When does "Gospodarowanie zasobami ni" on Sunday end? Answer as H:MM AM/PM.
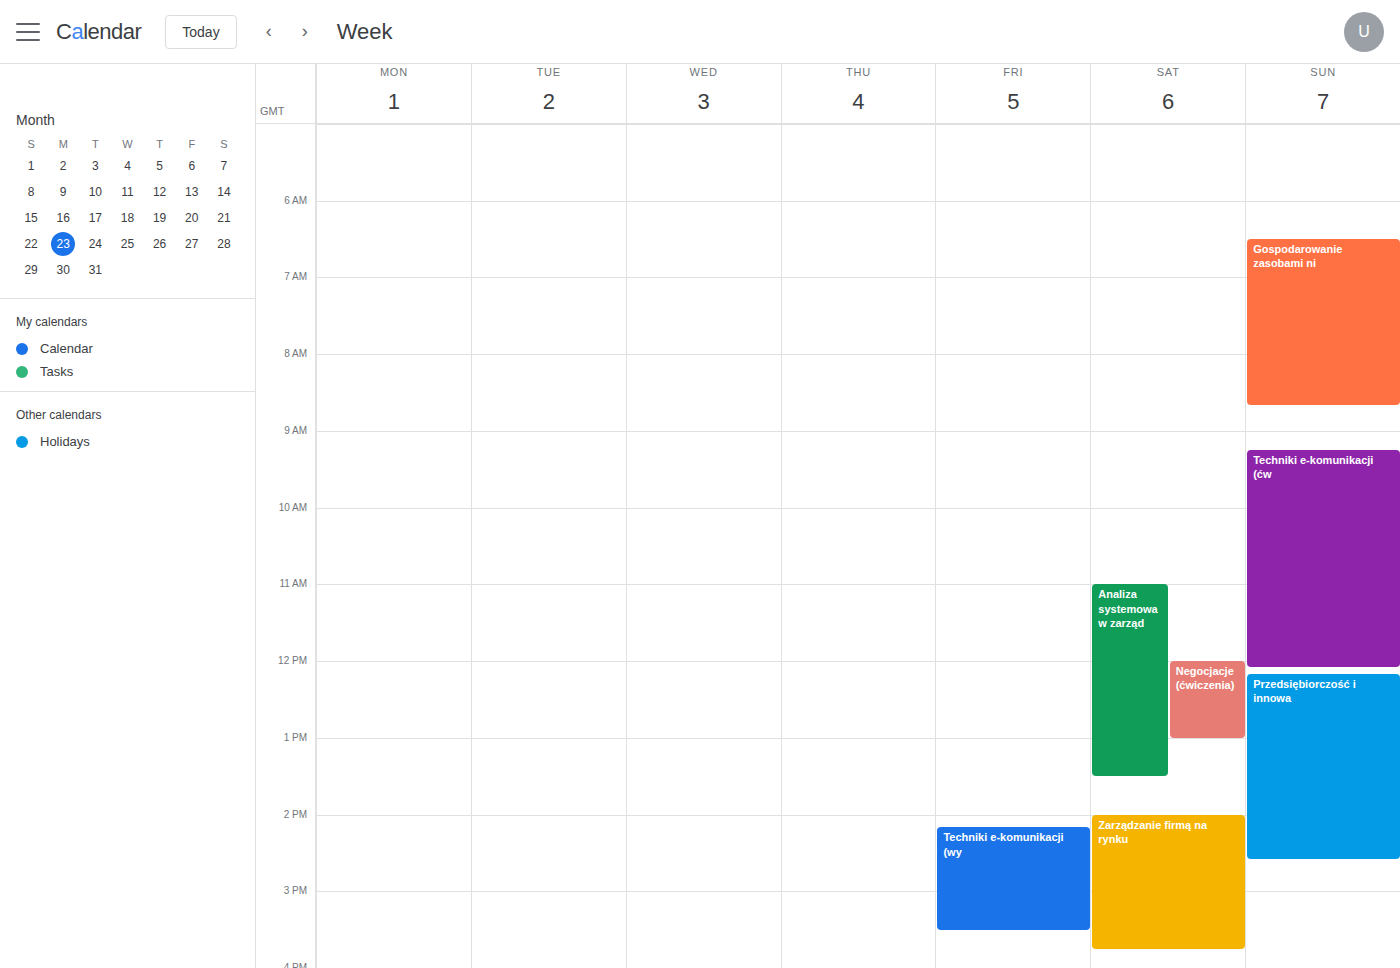
8:40 AM